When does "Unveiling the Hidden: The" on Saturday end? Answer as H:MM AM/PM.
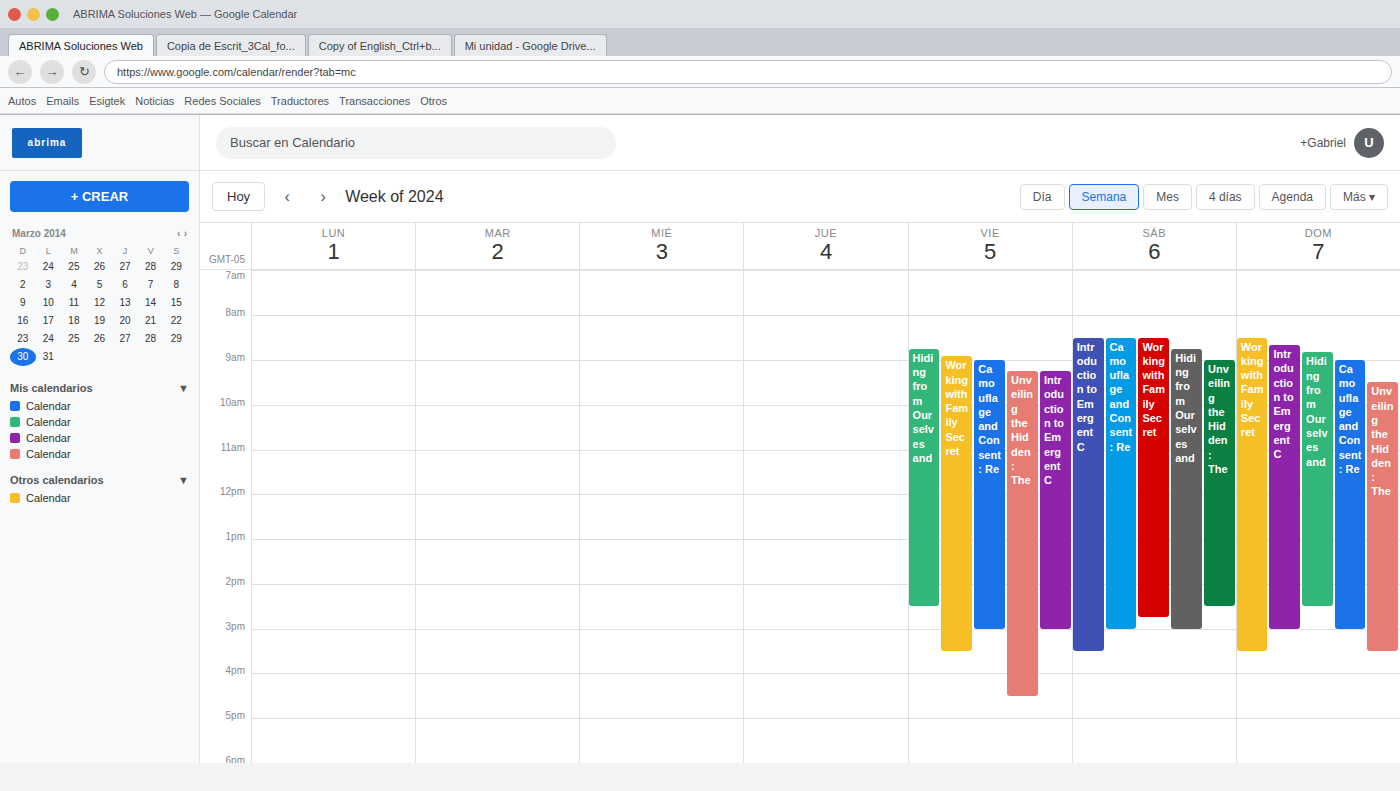
2:30 PM